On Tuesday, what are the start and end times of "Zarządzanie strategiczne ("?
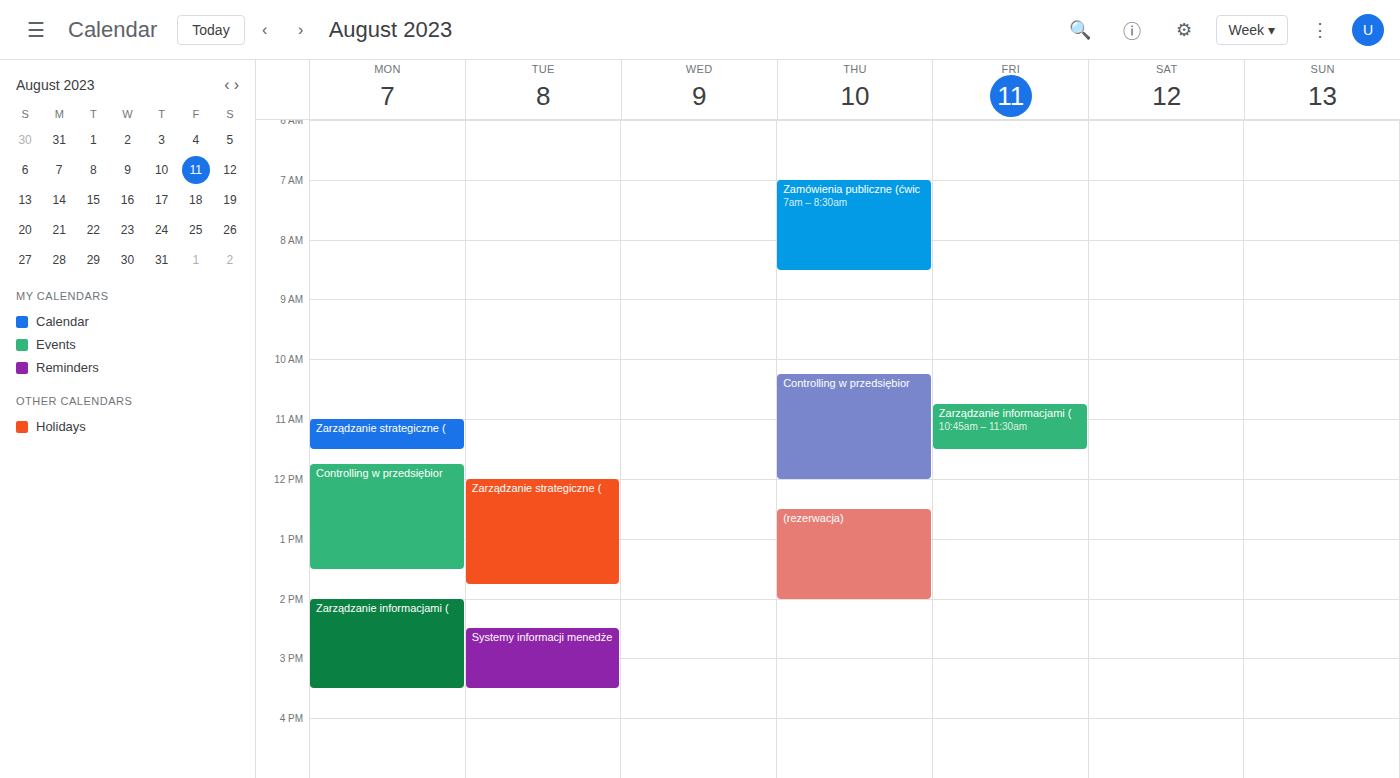
12:00 to 13:45